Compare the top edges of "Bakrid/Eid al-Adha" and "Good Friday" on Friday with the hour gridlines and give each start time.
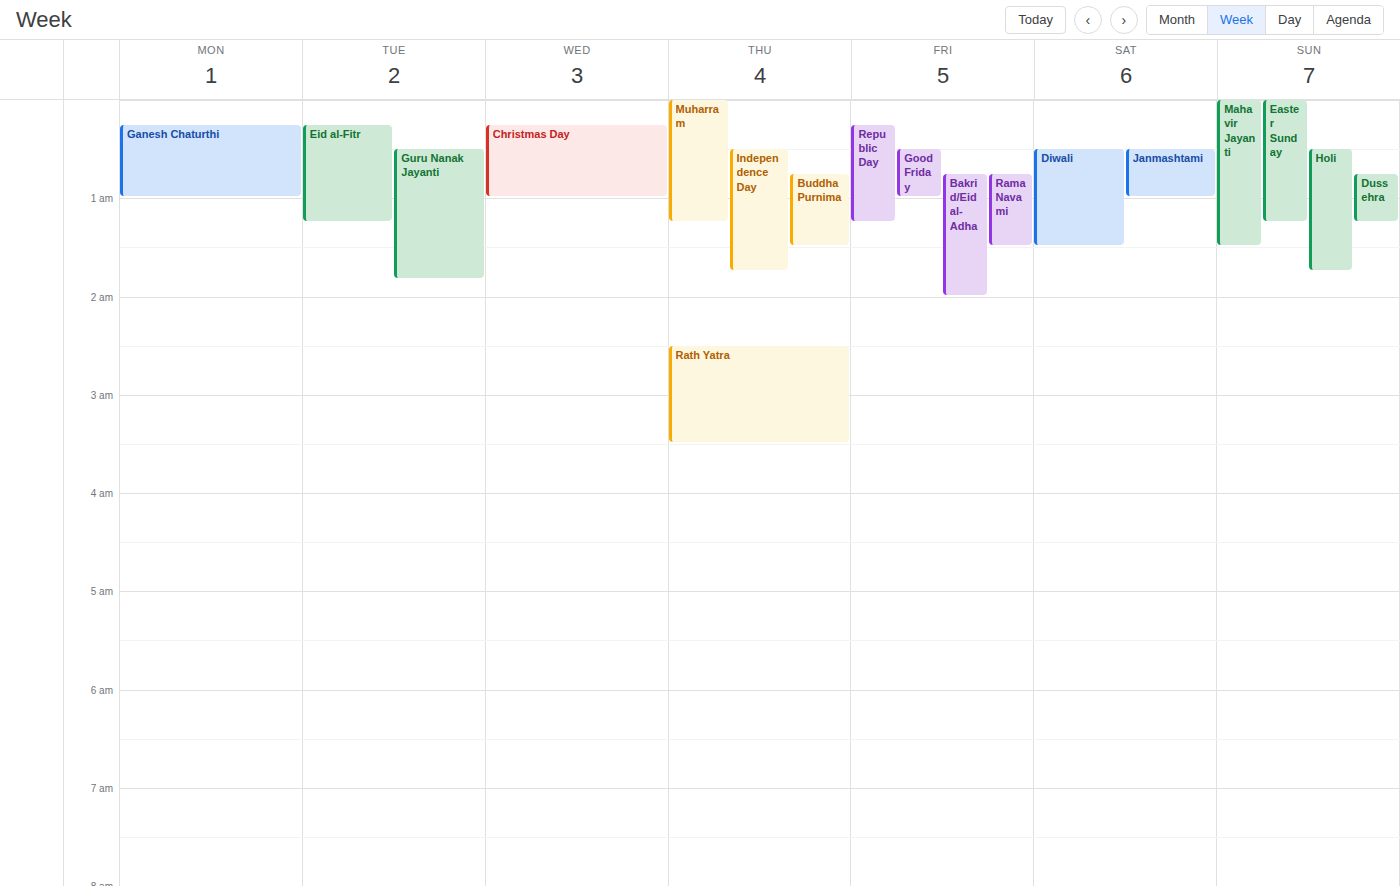
"Bakrid/Eid al-Adha": 12:45 AM, neither: three quarters of the way from the 12 AM line to the 1 AM line. "Good Friday": 12:30 AM, halfway between the 12 AM and 1 AM lines.